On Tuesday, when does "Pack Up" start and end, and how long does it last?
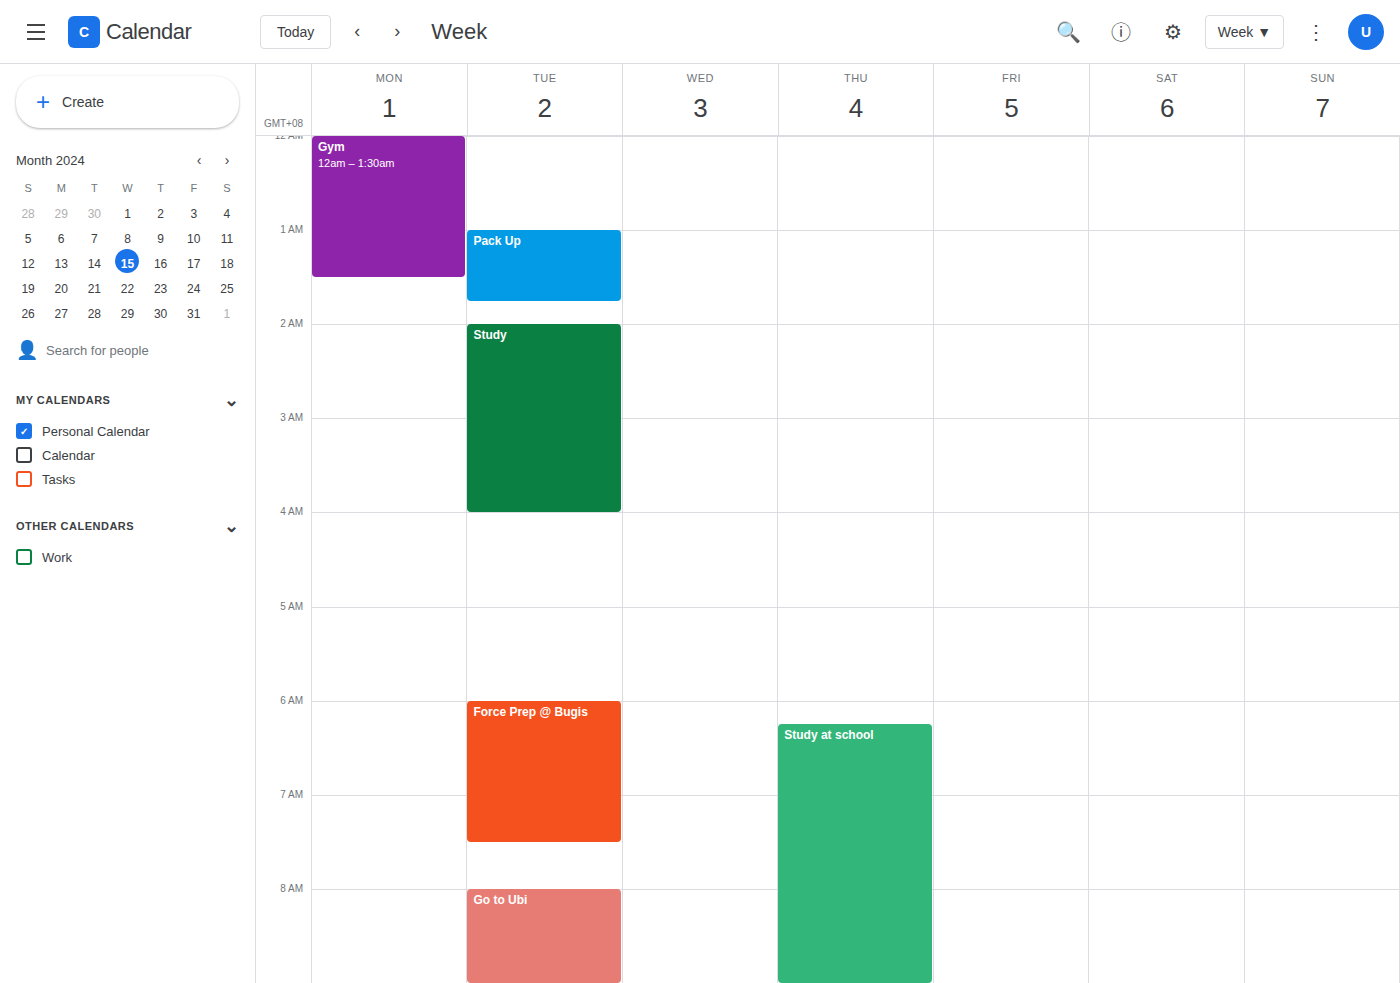
1:00 AM to 1:45 AM, 45 minutes